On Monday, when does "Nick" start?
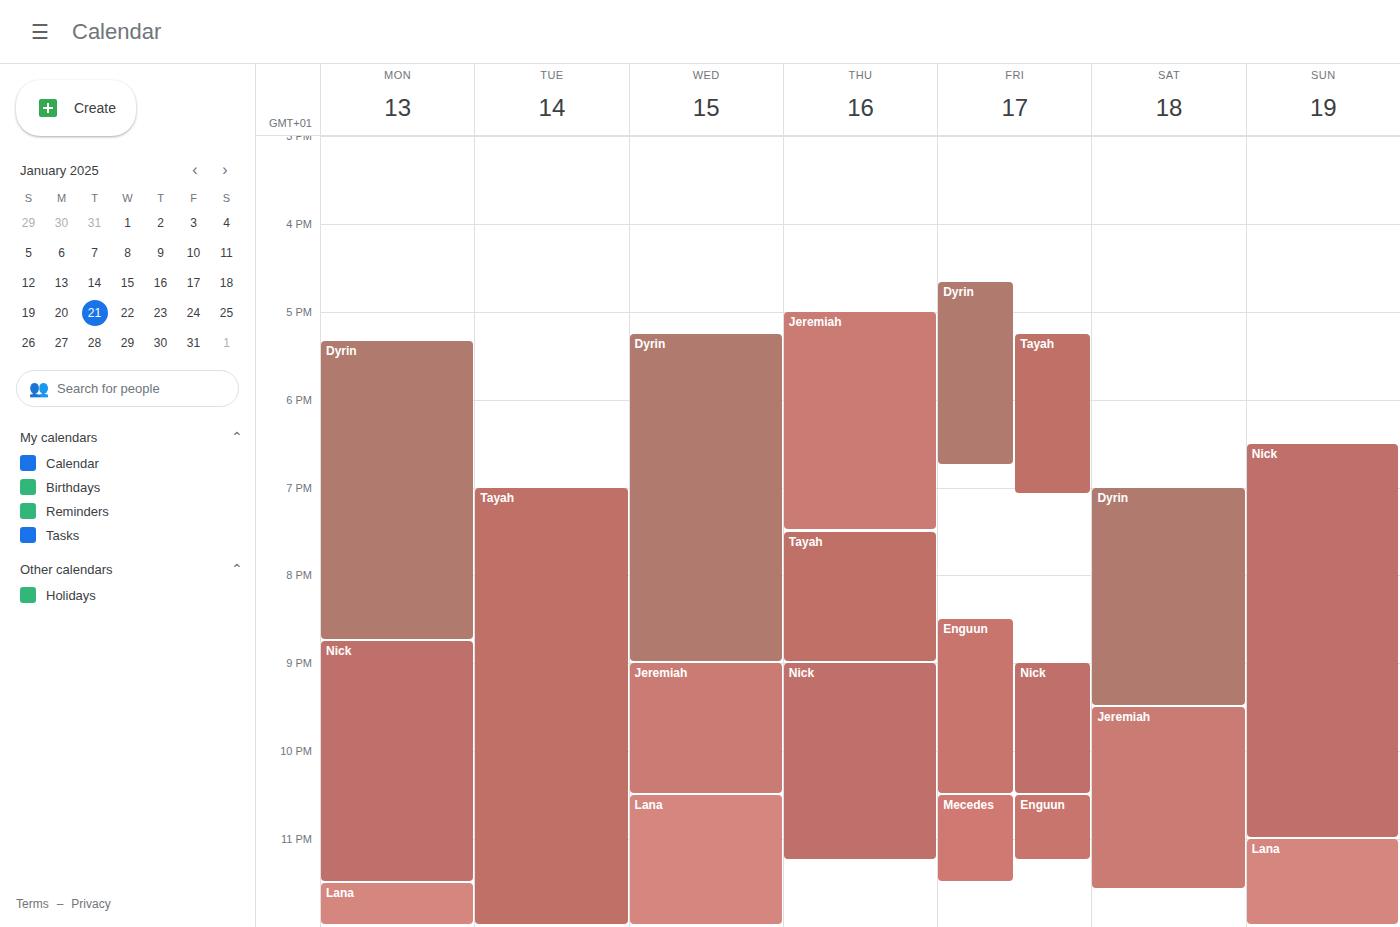
20:45